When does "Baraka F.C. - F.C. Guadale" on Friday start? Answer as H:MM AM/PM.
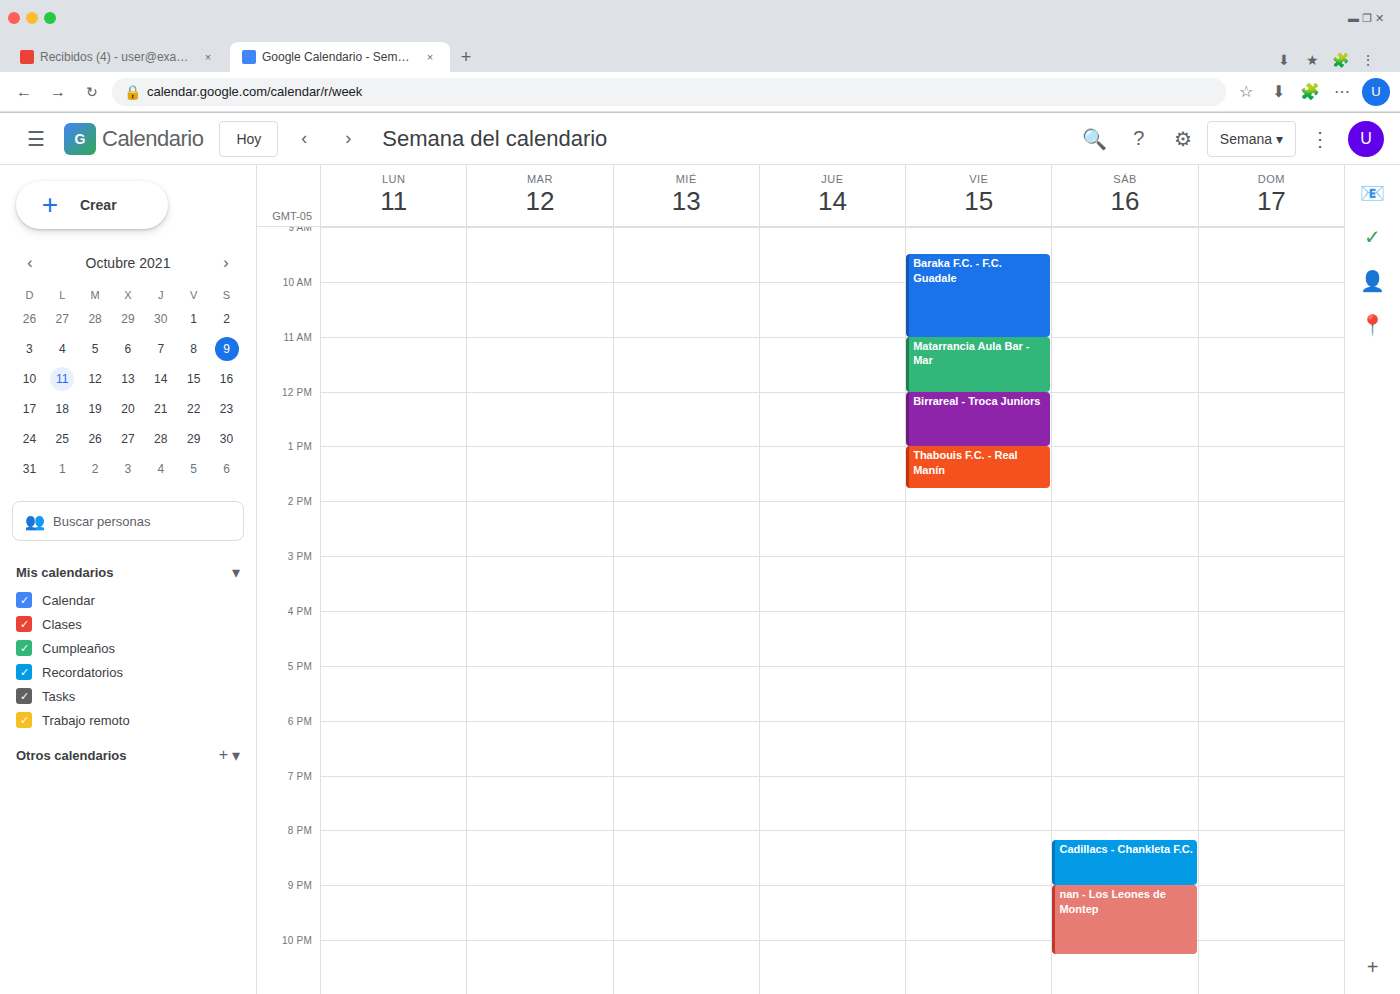
9:30 AM